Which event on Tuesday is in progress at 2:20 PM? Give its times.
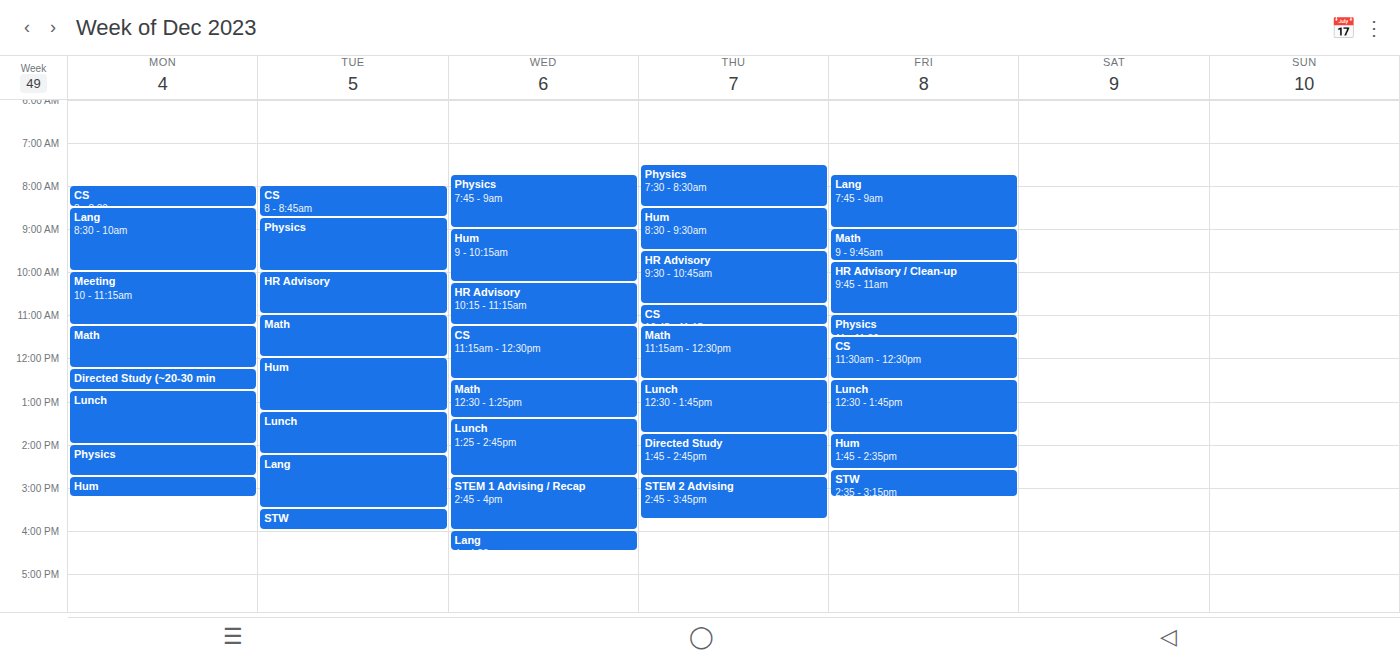
"Lang", 2:15 PM to 3:30 PM